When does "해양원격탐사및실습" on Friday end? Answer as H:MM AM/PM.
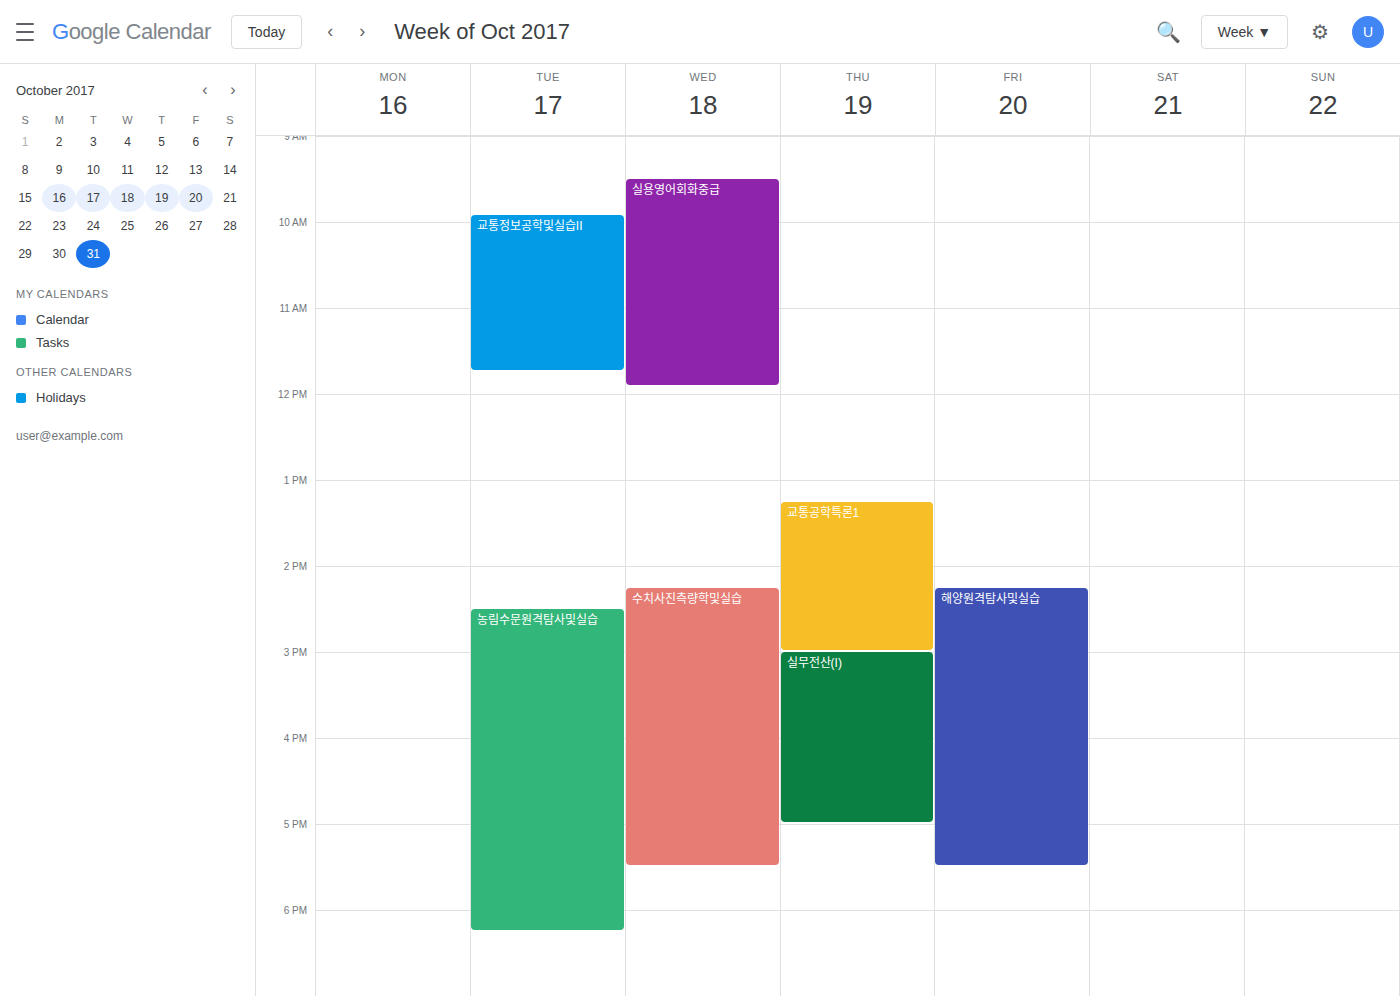
5:30 PM